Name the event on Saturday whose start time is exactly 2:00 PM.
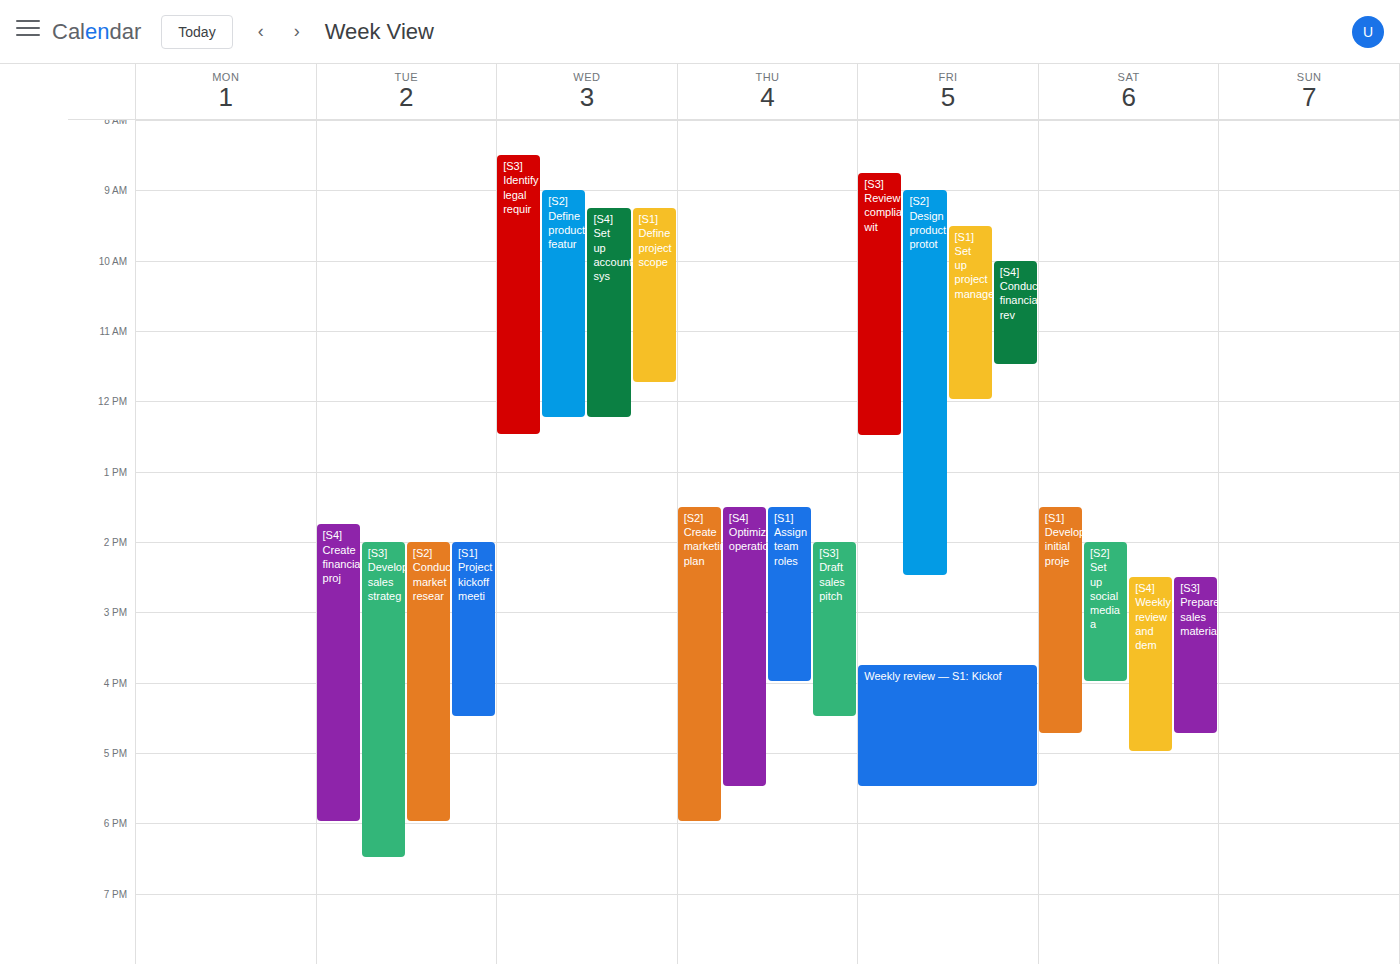
"[S2] Set up social media a"